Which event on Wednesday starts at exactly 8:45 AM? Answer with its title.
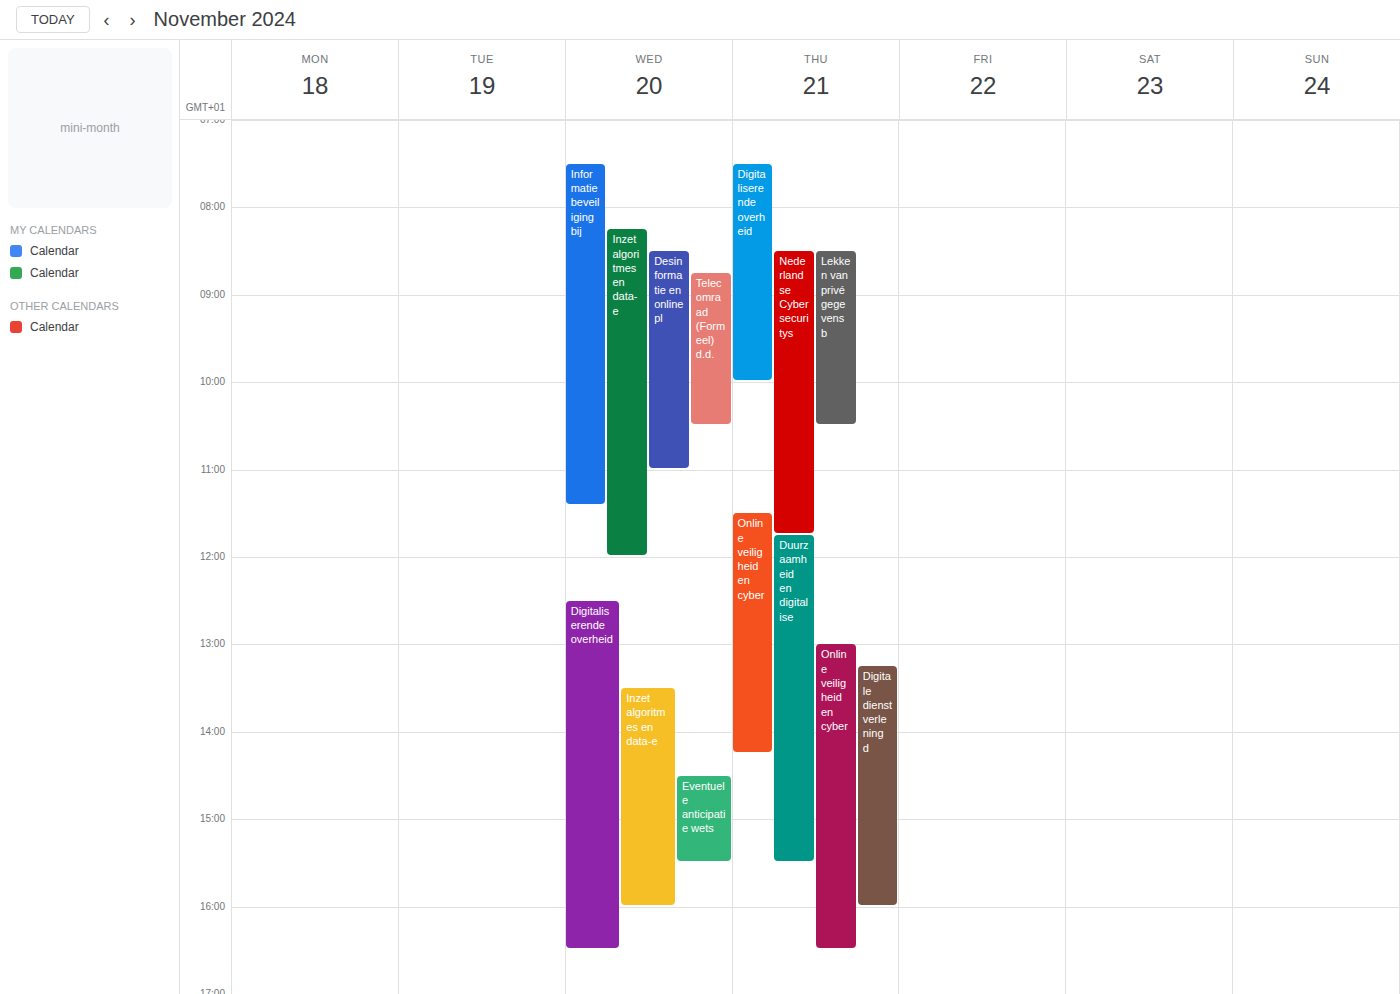
"Telecomraad (Formeel) d.d."